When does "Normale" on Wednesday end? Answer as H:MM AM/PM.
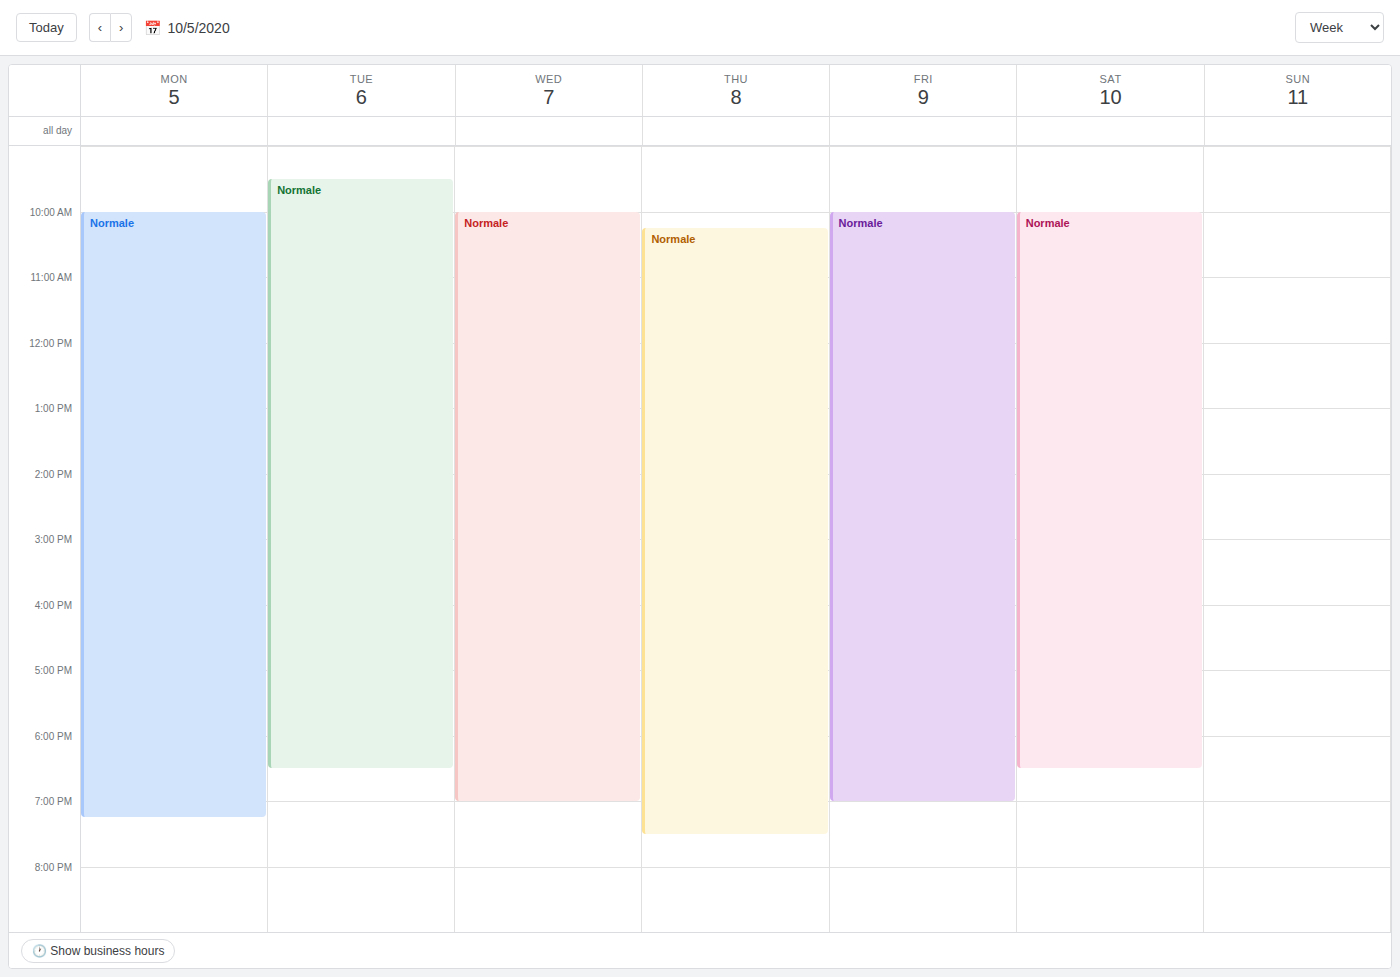
7:00 PM